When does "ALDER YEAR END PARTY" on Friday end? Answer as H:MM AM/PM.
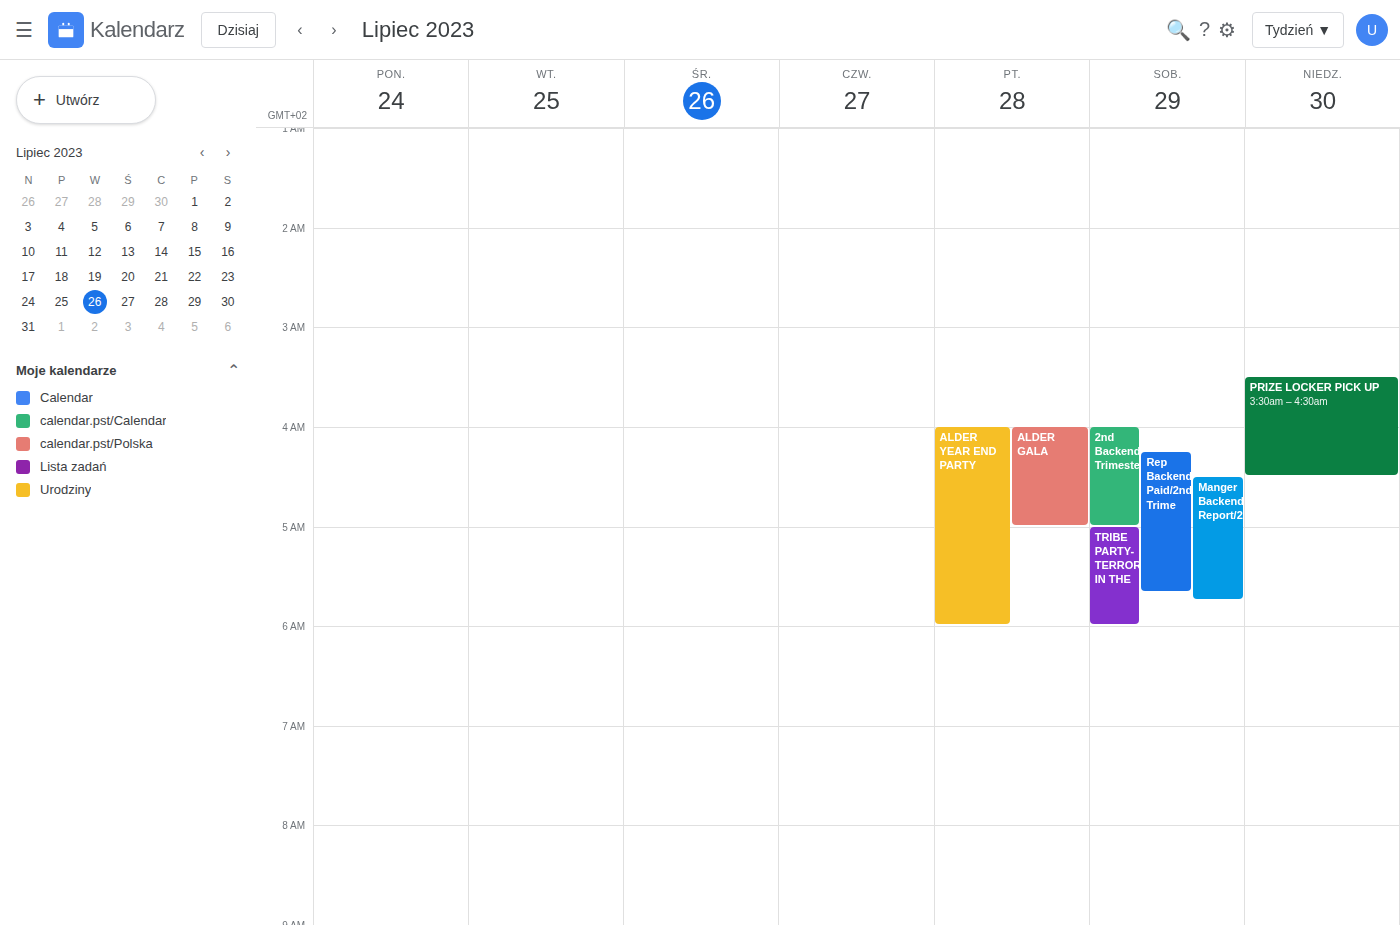
6:00 AM